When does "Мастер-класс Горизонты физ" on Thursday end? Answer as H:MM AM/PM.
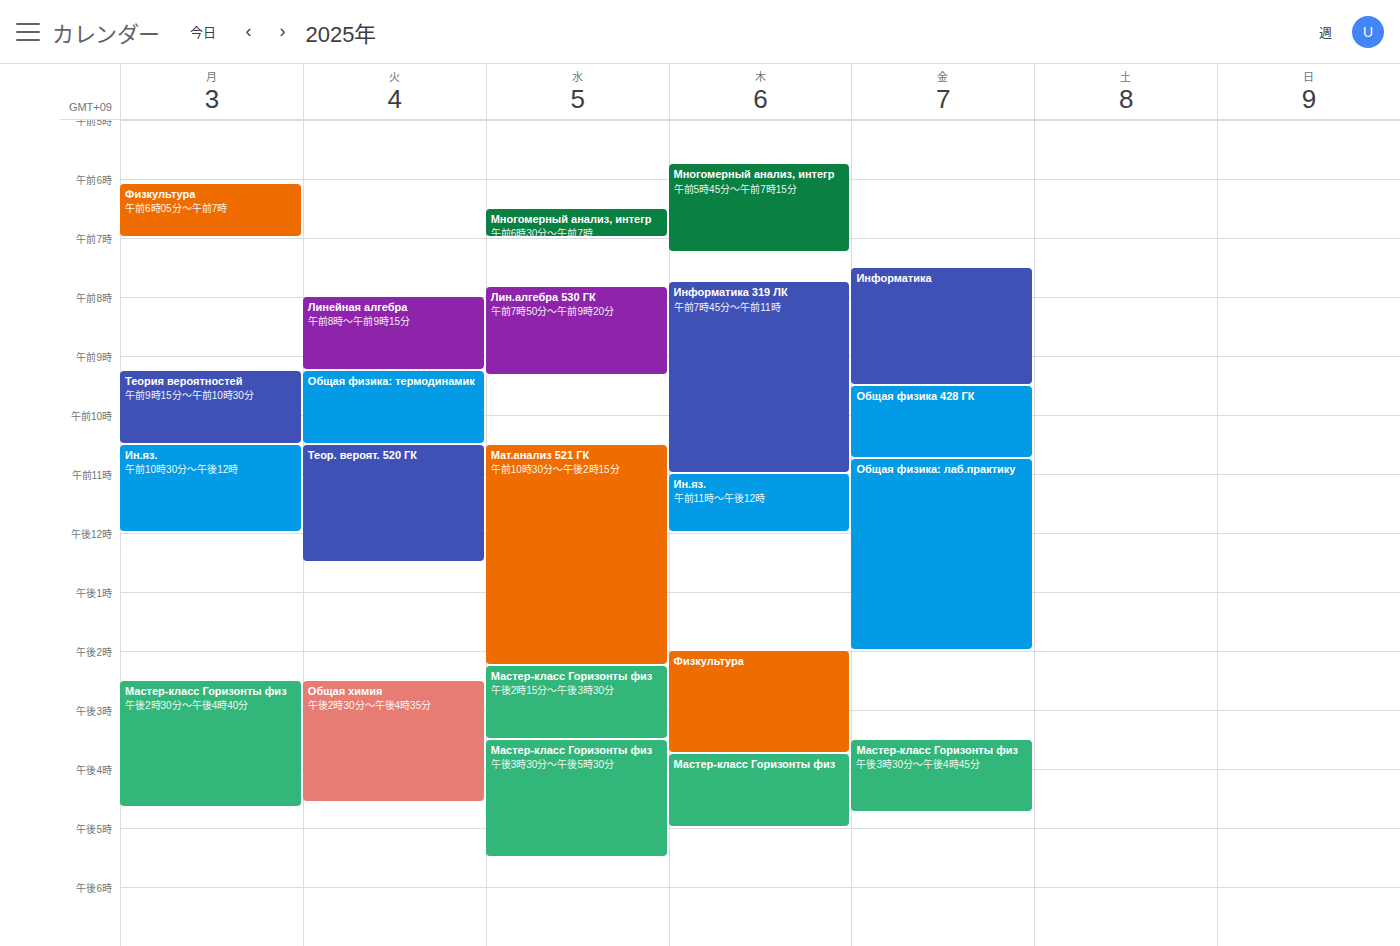
5:00 PM